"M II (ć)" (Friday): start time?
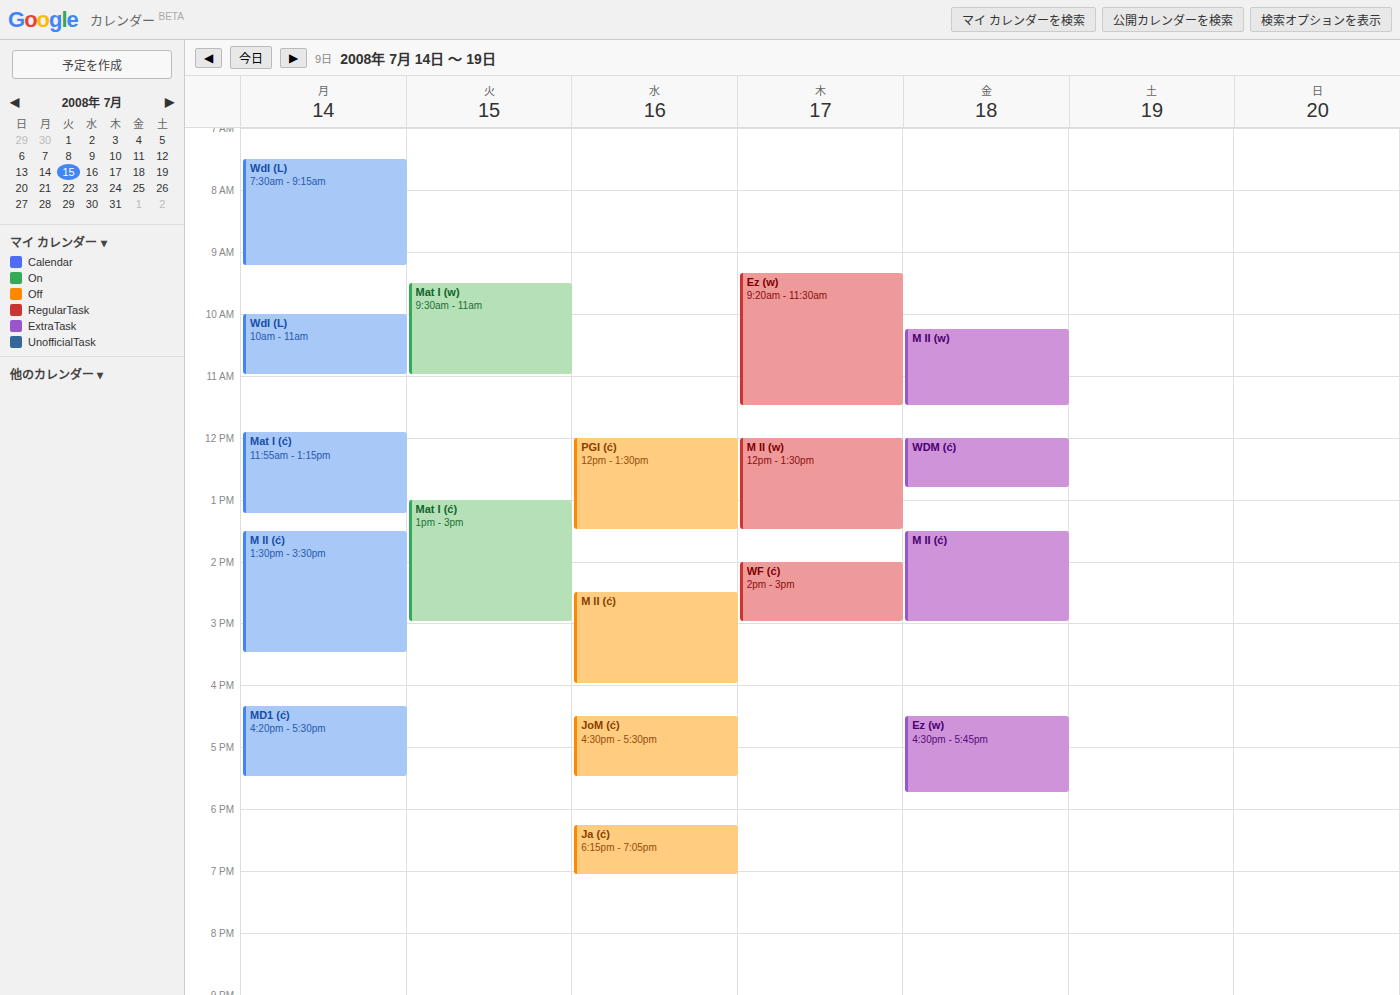
13:30